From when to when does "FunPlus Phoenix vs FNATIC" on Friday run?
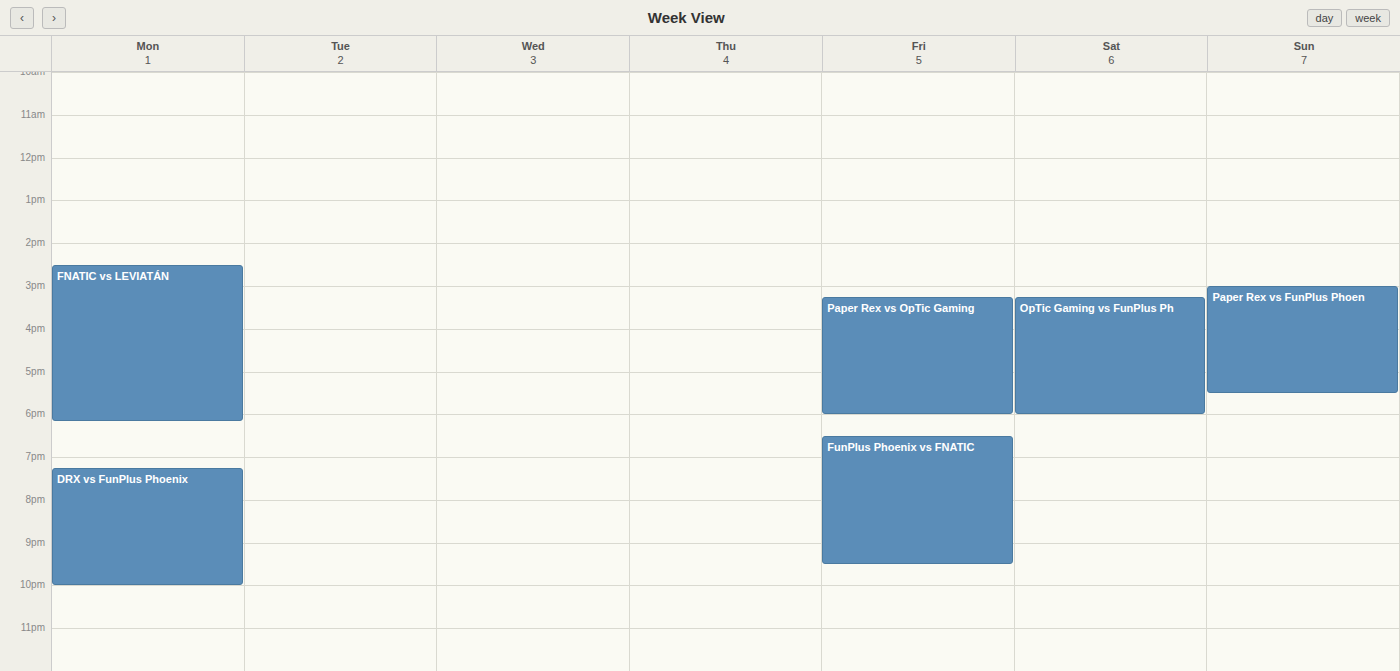
6:30 PM to 9:30 PM